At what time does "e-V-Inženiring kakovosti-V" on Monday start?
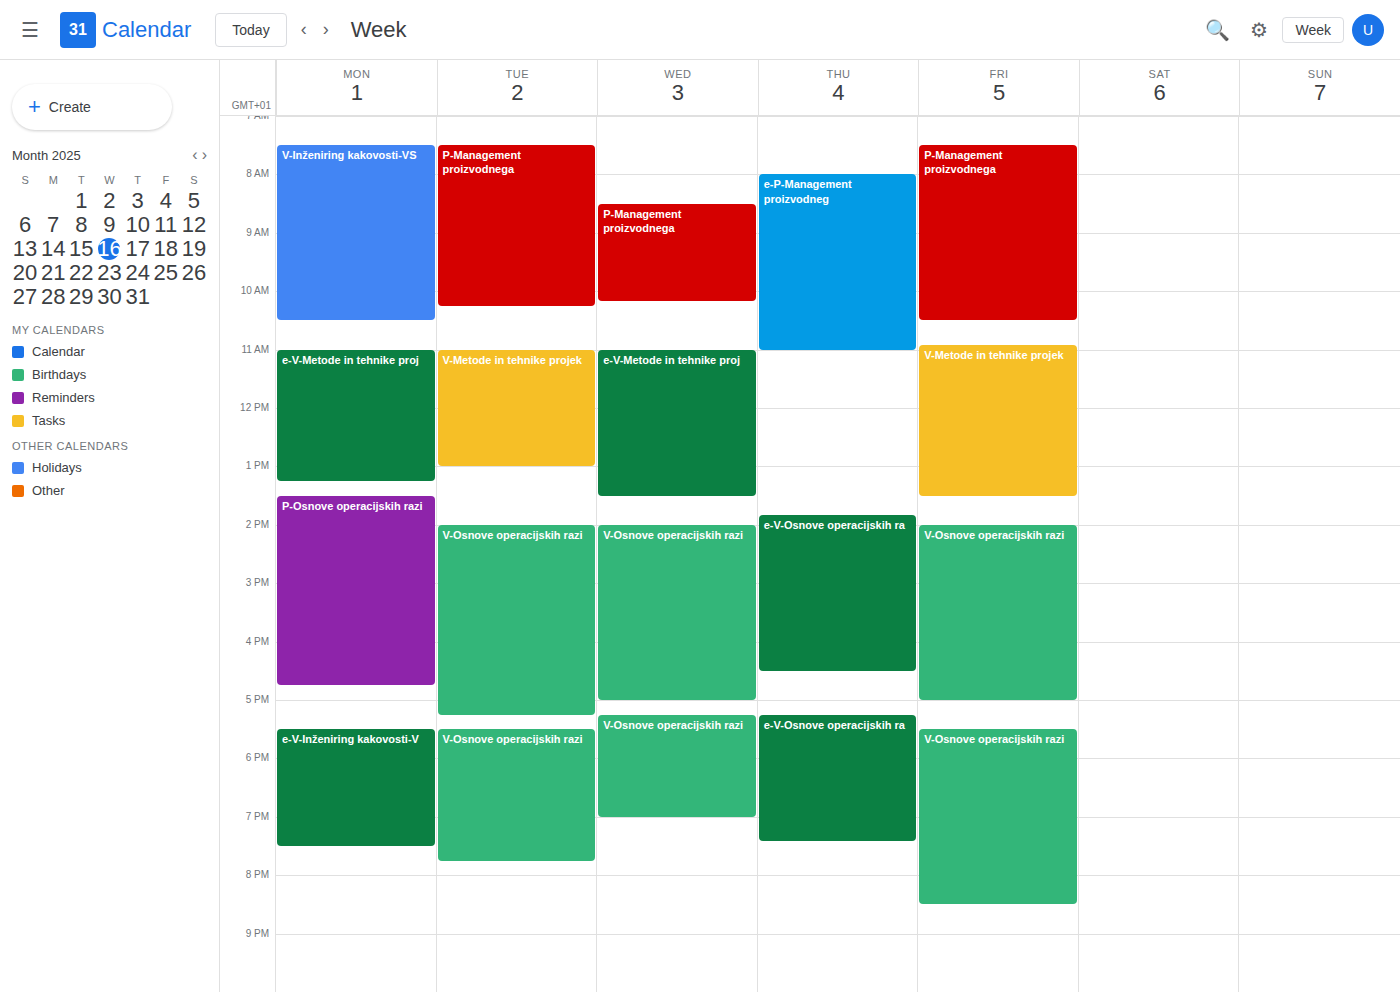
5:30 PM